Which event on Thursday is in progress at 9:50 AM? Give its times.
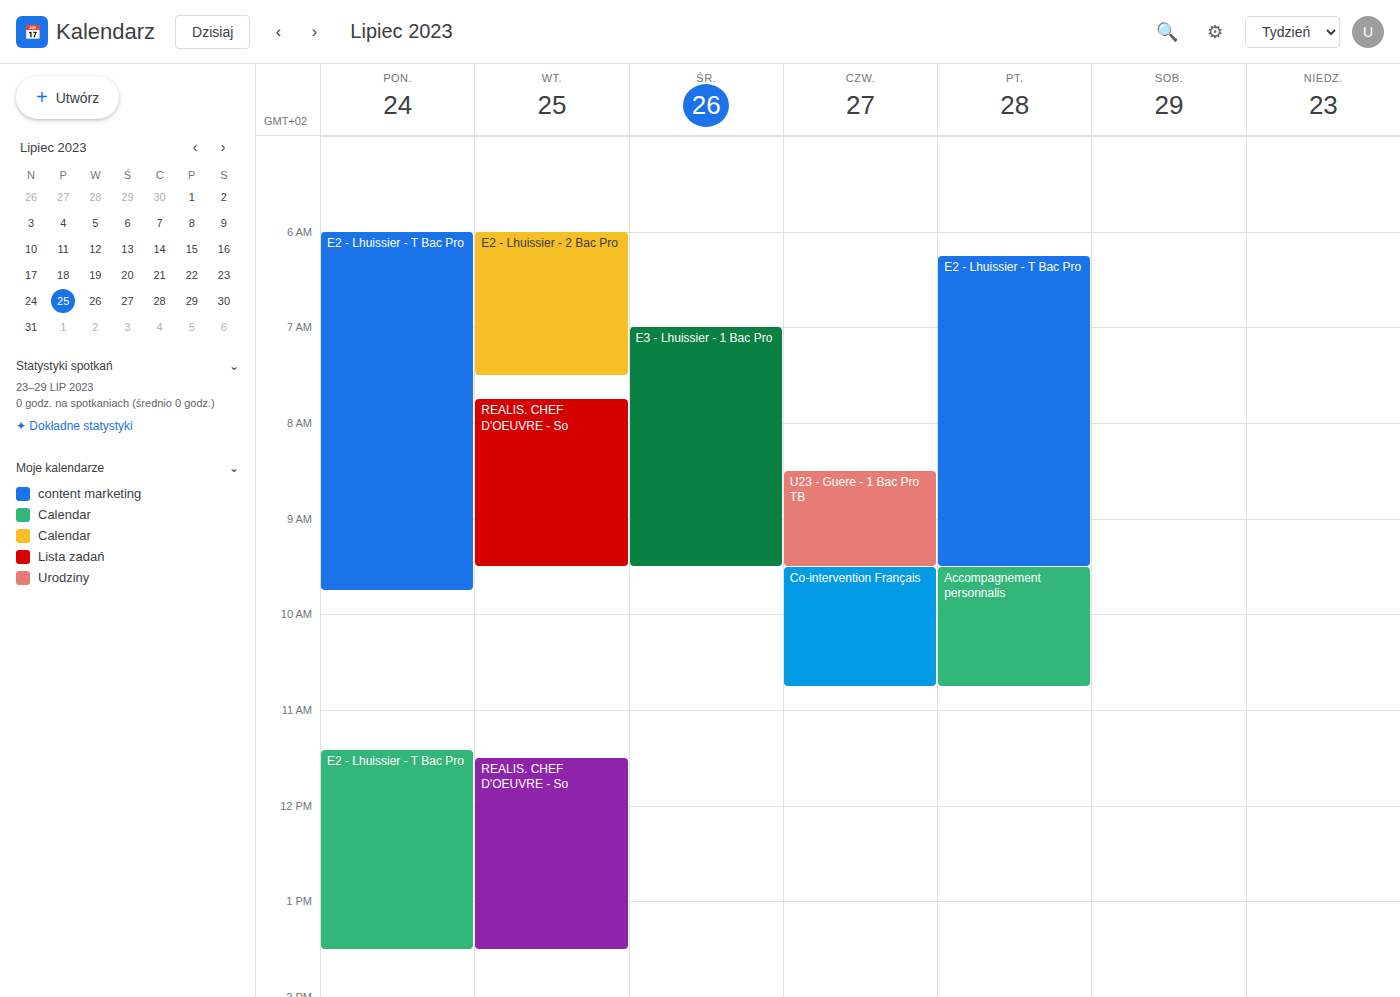
"Co-intervention Français", 9:30 AM to 10:45 AM